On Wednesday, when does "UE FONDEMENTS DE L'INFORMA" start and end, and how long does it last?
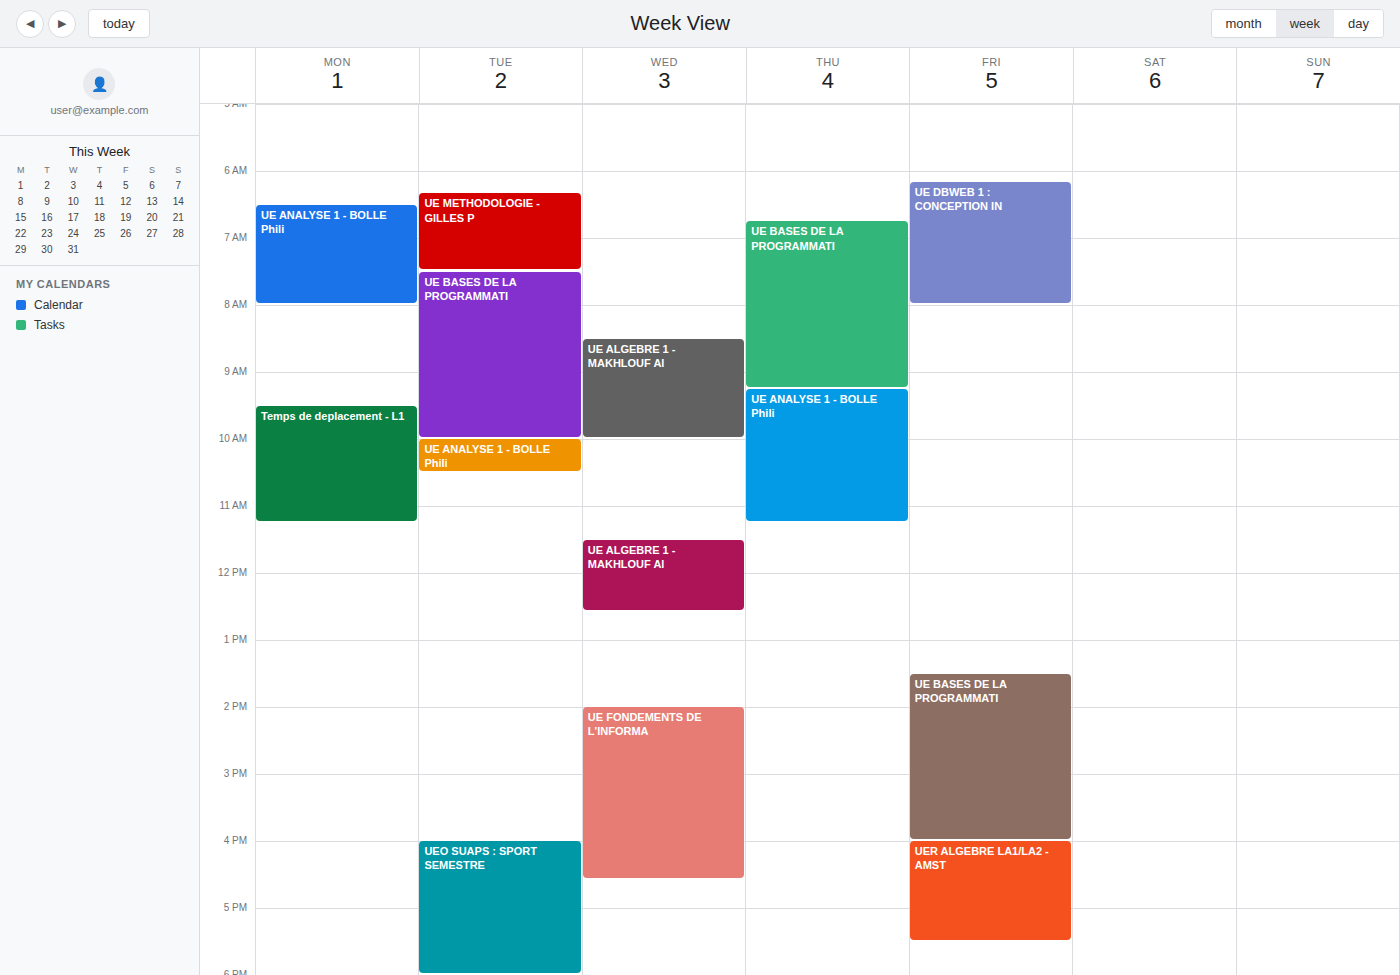
14:00 to 16:35, 2 hours 35 minutes